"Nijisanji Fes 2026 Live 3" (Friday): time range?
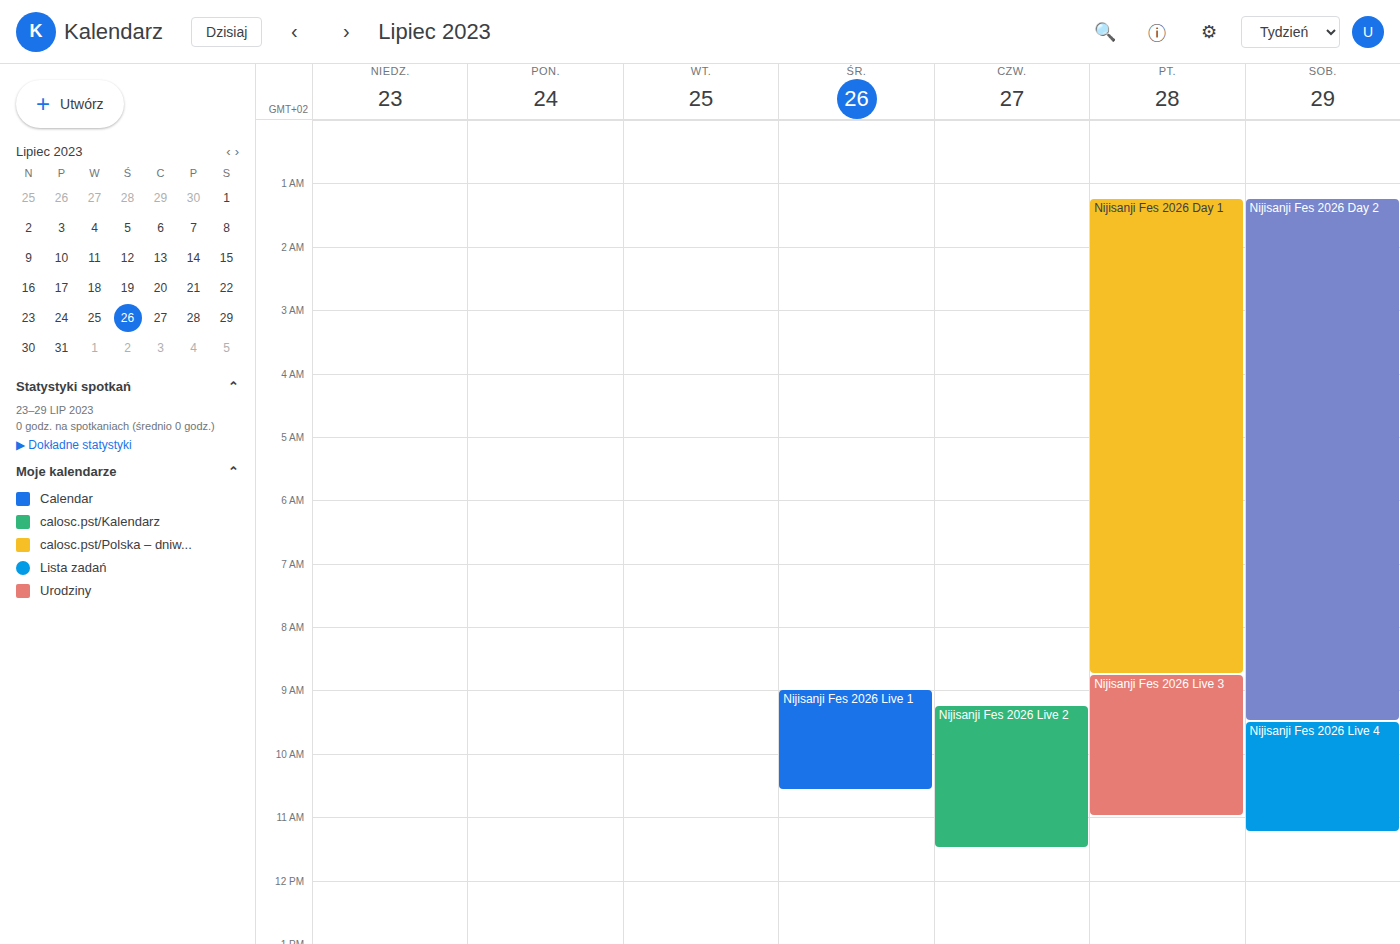
8:45 AM to 11:00 AM